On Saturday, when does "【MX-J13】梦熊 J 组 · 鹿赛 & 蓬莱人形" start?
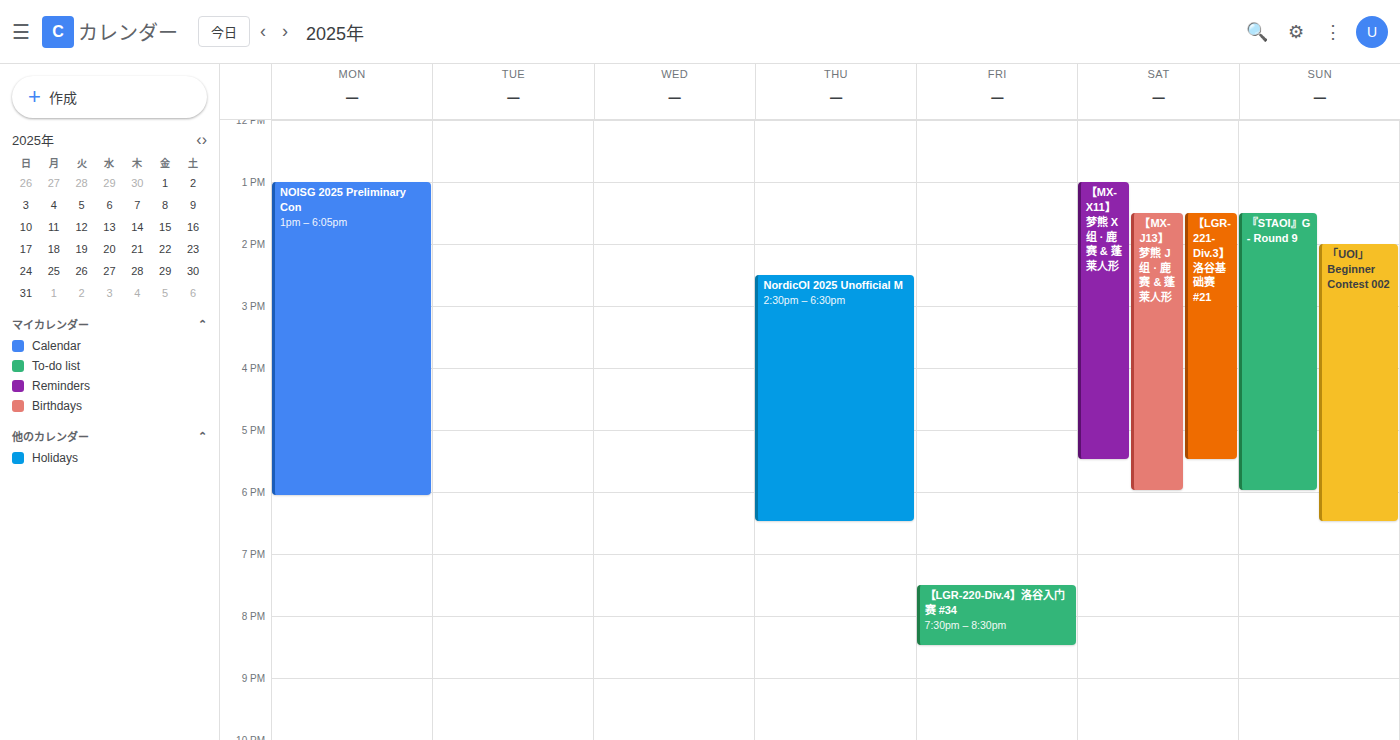
1:30 PM